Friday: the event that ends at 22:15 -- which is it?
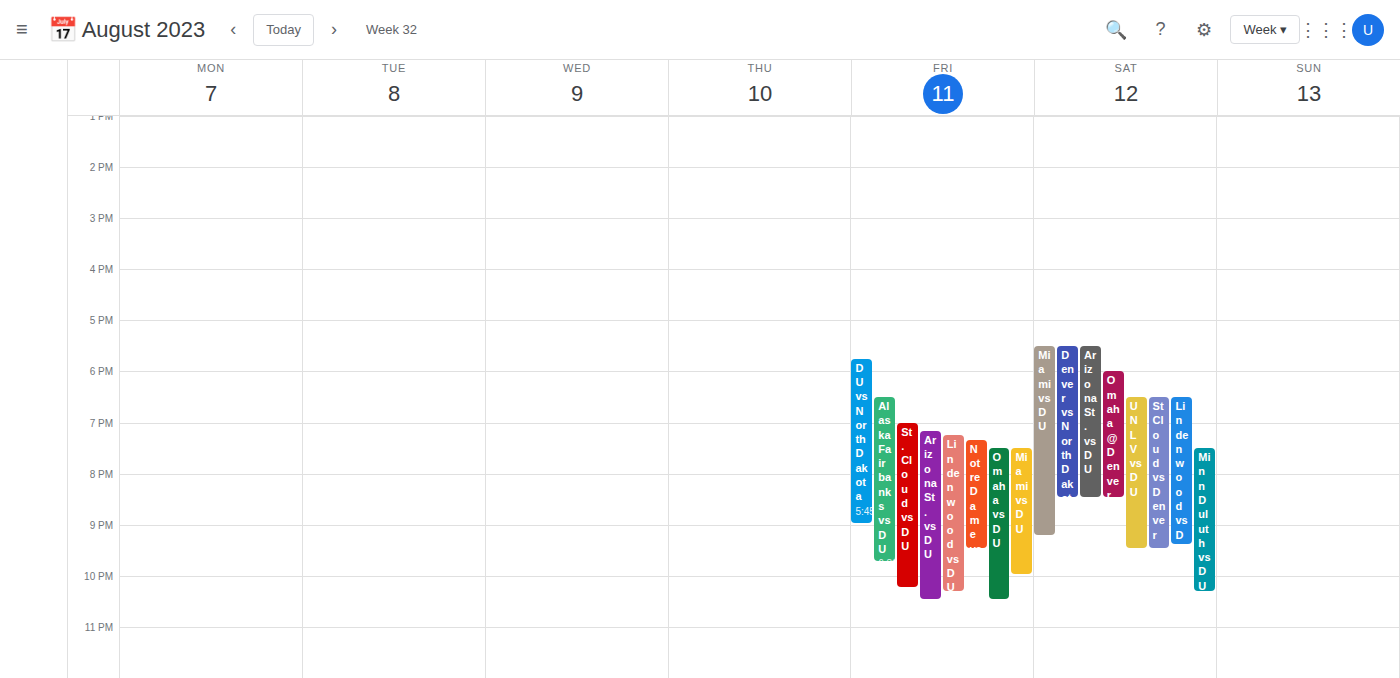
"St. Cloud vs DU"